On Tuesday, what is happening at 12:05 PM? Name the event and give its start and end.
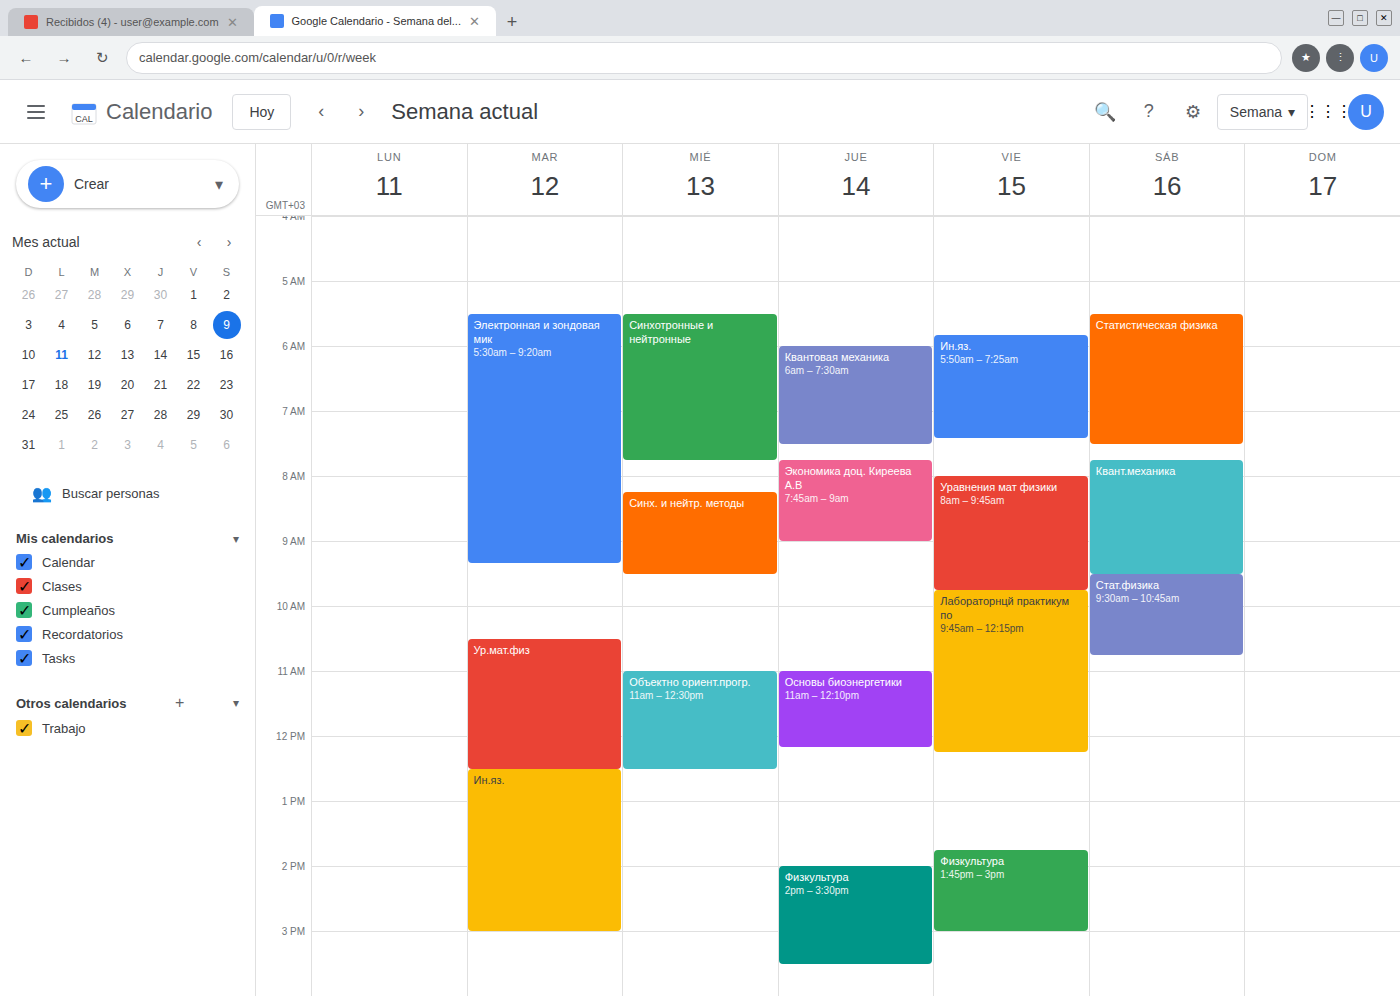
"Ур.мат.физ", 10:30 AM to 12:30 PM